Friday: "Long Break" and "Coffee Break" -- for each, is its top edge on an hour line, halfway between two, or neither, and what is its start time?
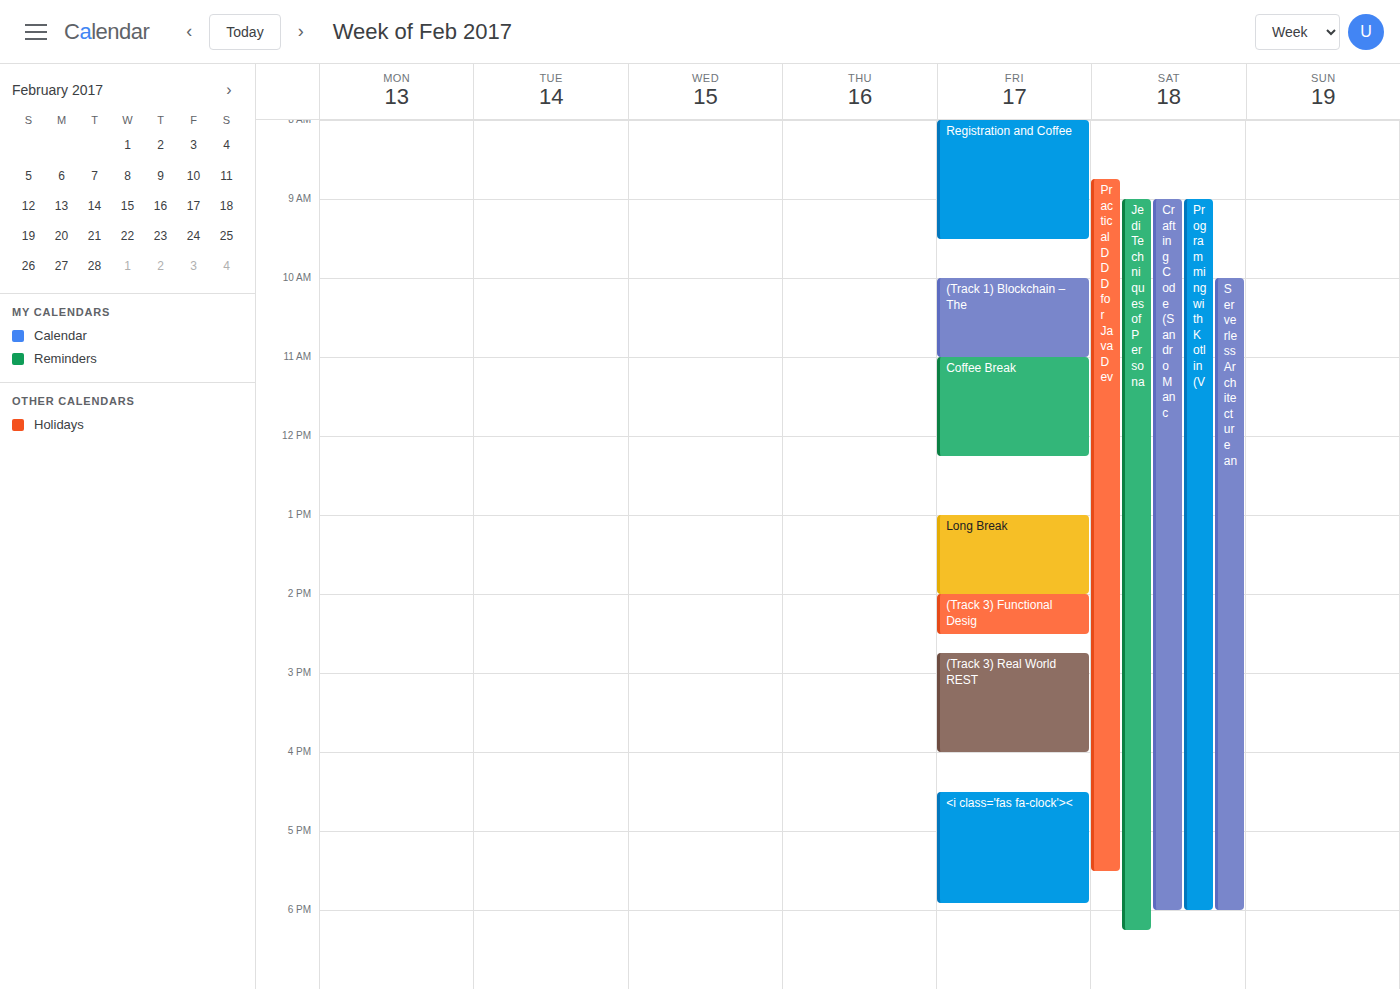
"Long Break": 1:00 PM, exactly on the 1 PM line. "Coffee Break": 11:00 AM, exactly on the 11 AM line.